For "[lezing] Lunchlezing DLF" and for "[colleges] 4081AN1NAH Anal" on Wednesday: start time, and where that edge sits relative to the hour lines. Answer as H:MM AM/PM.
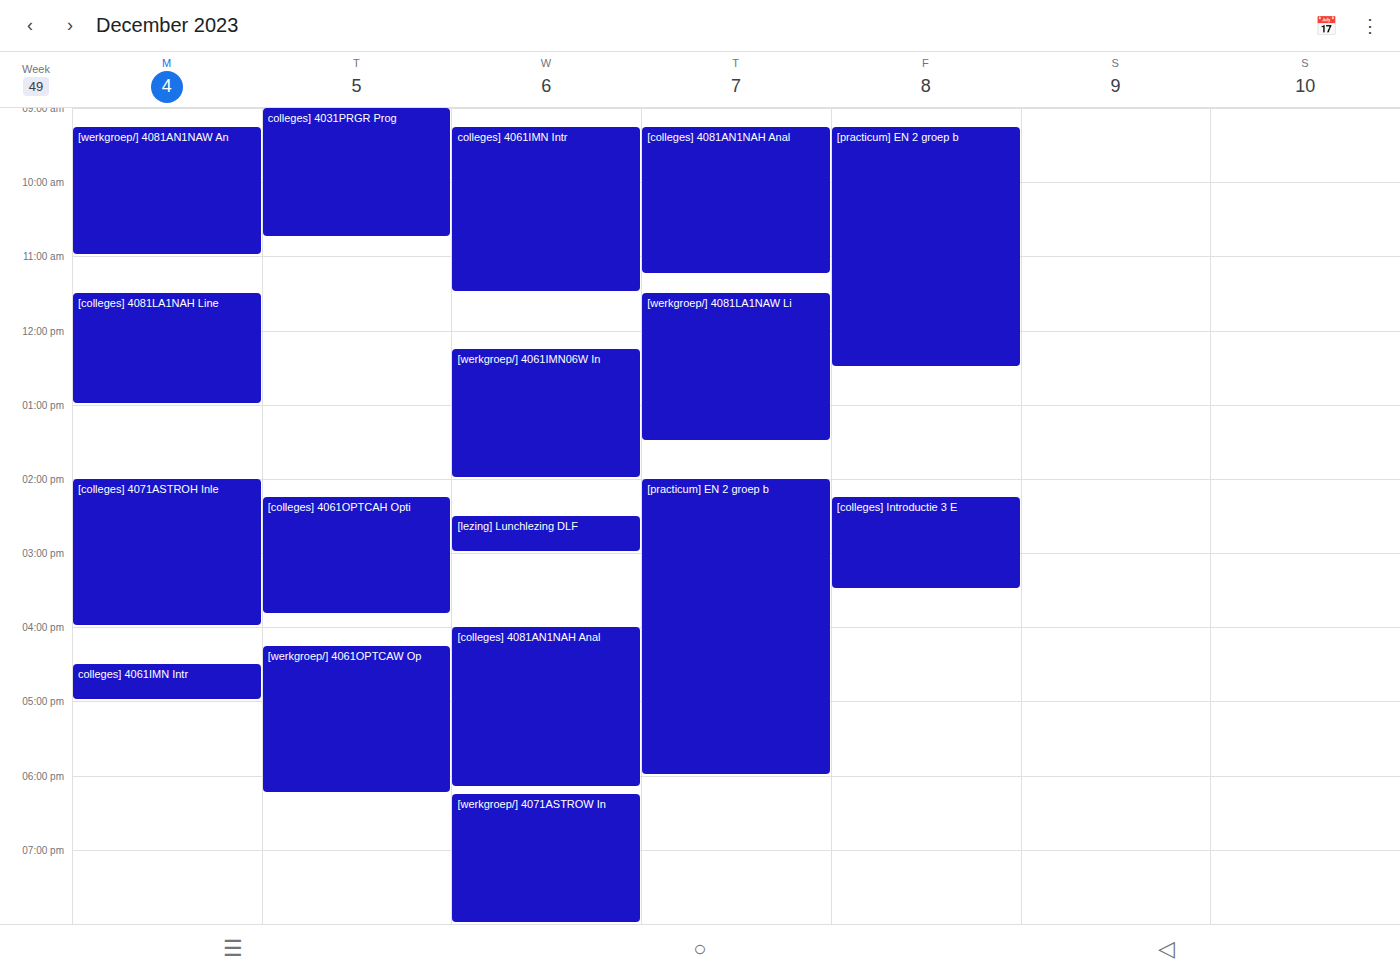
"[lezing] Lunchlezing DLF": 2:30 PM, halfway between the 2 PM and 3 PM lines. "[colleges] 4081AN1NAH Anal": 4:00 PM, exactly on the 4 PM line.